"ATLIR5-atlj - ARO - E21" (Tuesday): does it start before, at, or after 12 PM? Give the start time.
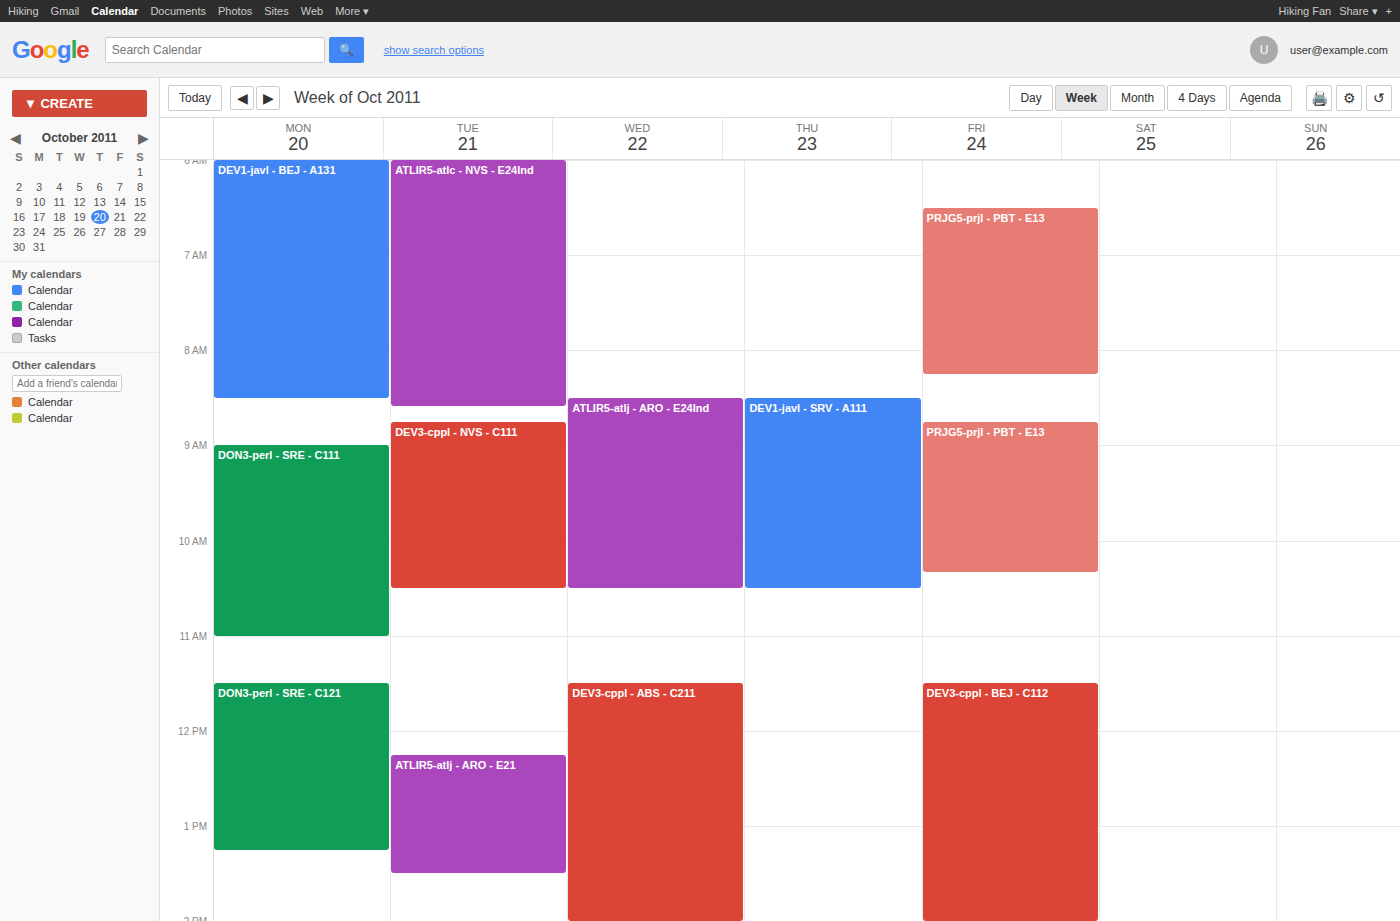
12:15 PM -- after 12 PM, 15 minutes below the 12 PM line.